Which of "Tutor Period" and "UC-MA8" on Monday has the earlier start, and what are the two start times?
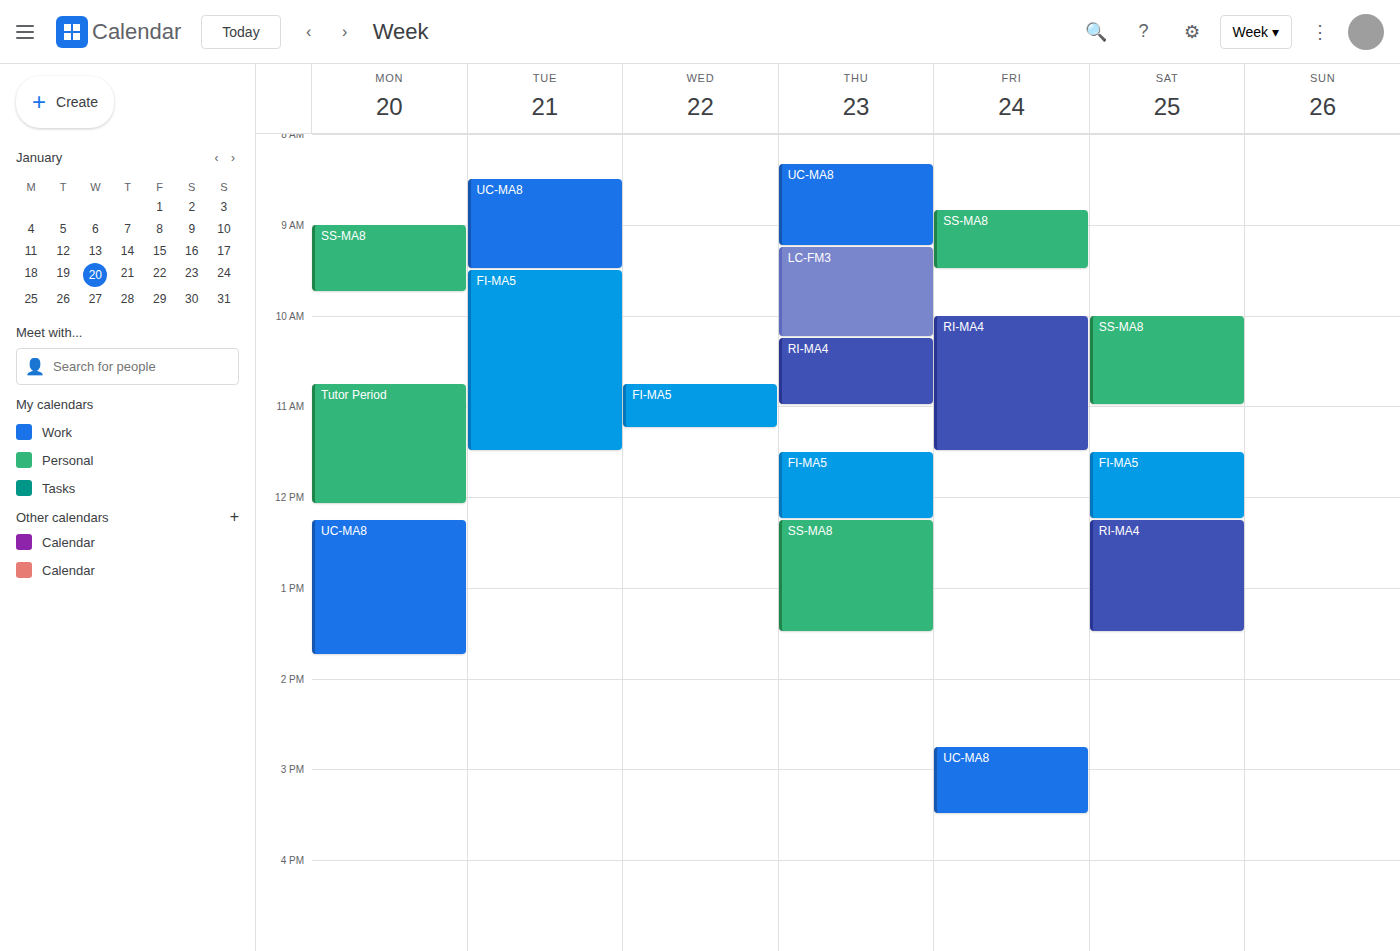
"Tutor Period" 10:45; "UC-MA8" 12:15.